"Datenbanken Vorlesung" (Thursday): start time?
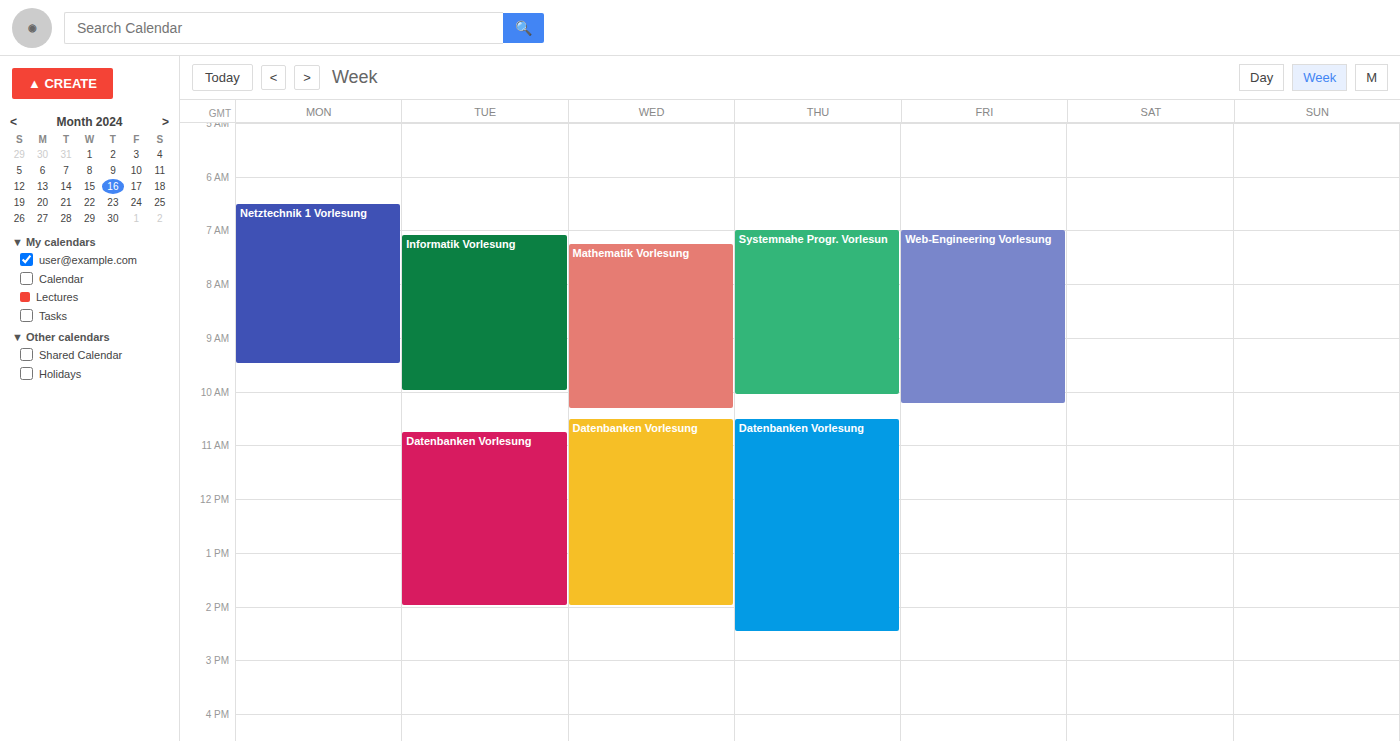
10:30 AM